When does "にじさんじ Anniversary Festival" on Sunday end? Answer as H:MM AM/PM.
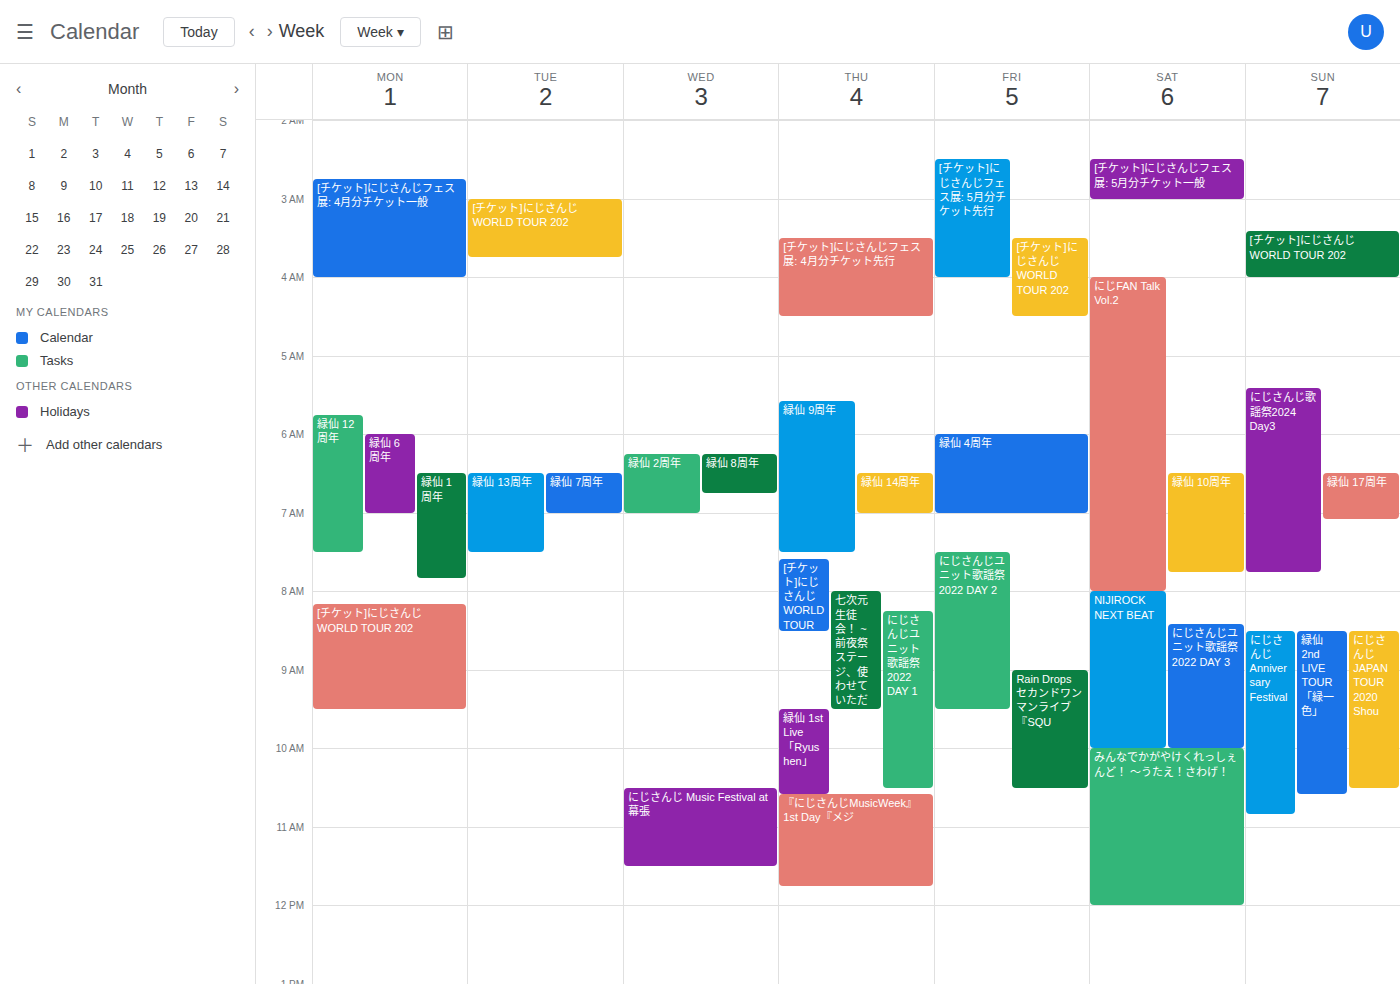
10:50 AM